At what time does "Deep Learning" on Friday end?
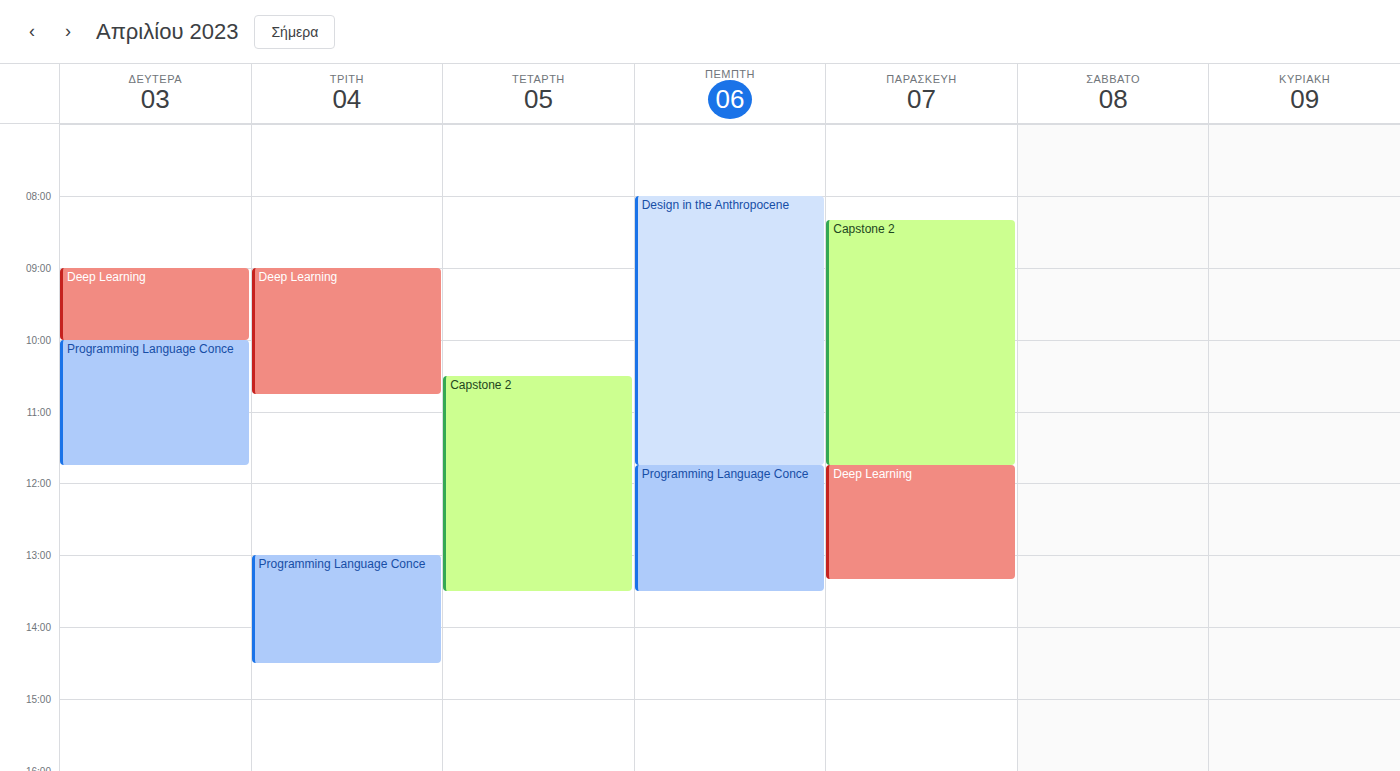
1:20 PM